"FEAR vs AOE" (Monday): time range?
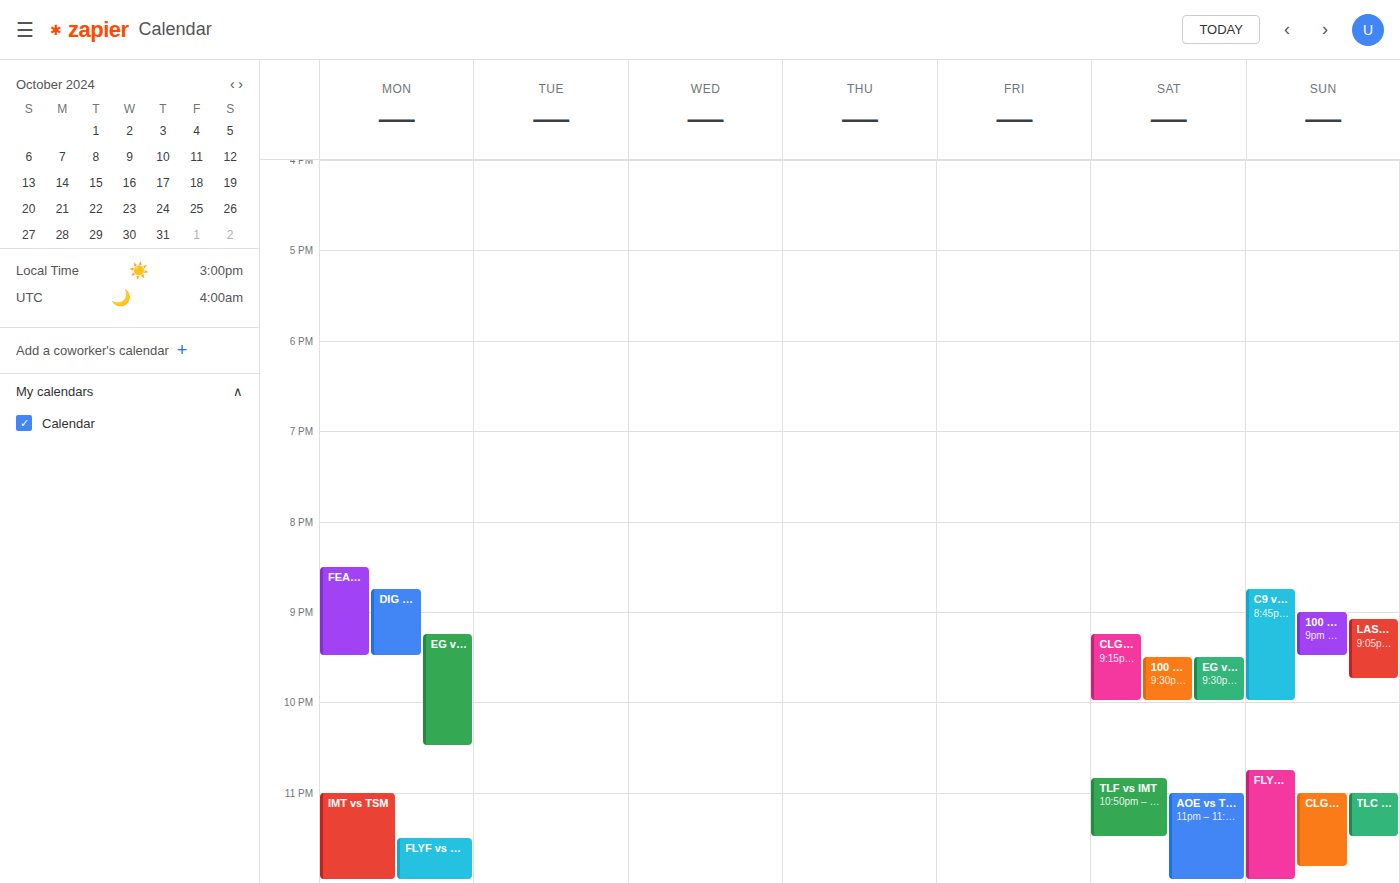
8:30 PM to 9:30 PM